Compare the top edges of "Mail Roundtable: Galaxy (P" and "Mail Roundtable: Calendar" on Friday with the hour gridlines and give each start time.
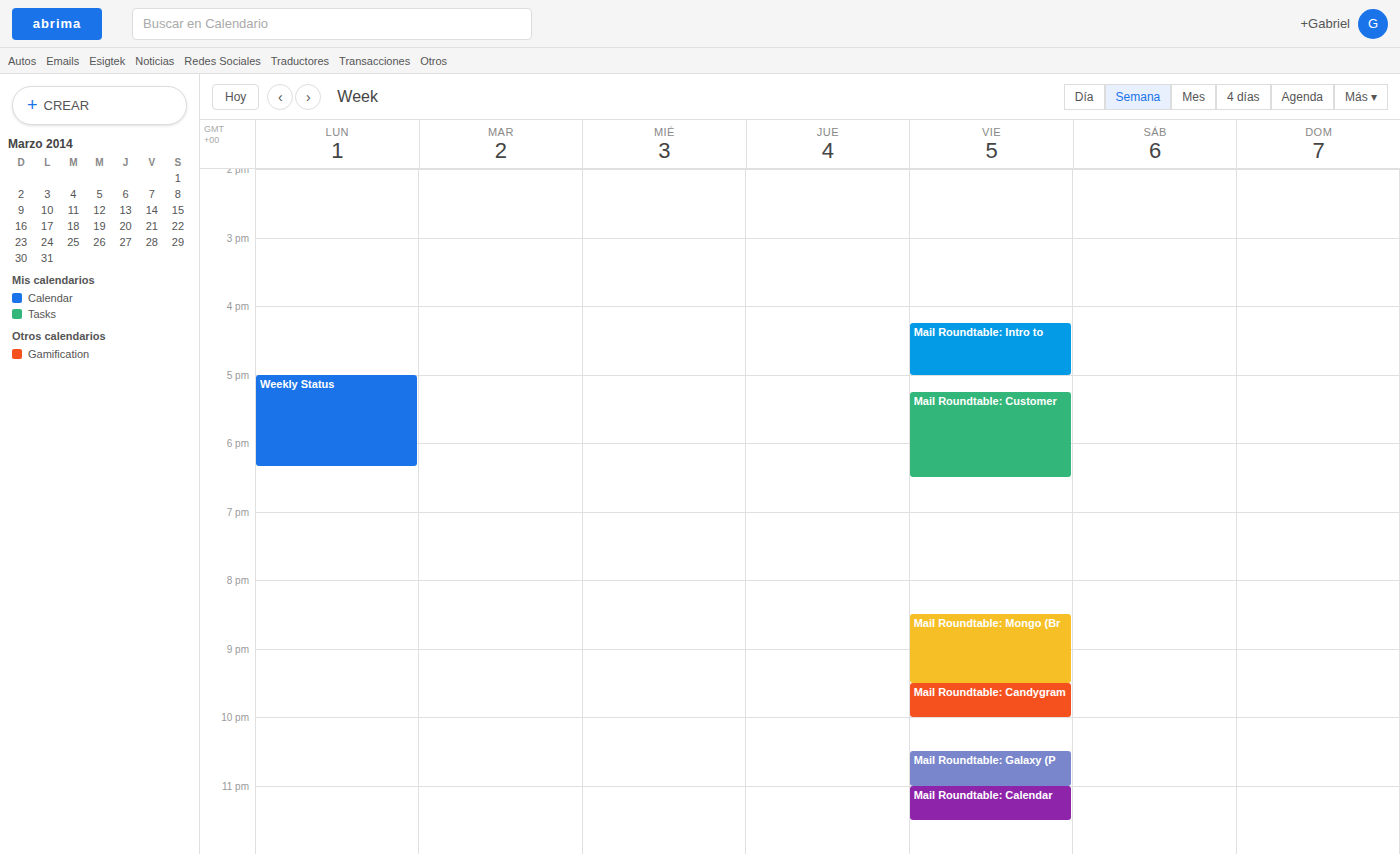
"Mail Roundtable: Galaxy (P": 10:30 PM, halfway between the 10 PM and 11 PM lines. "Mail Roundtable: Calendar": 11:00 PM, exactly on the 11 PM line.